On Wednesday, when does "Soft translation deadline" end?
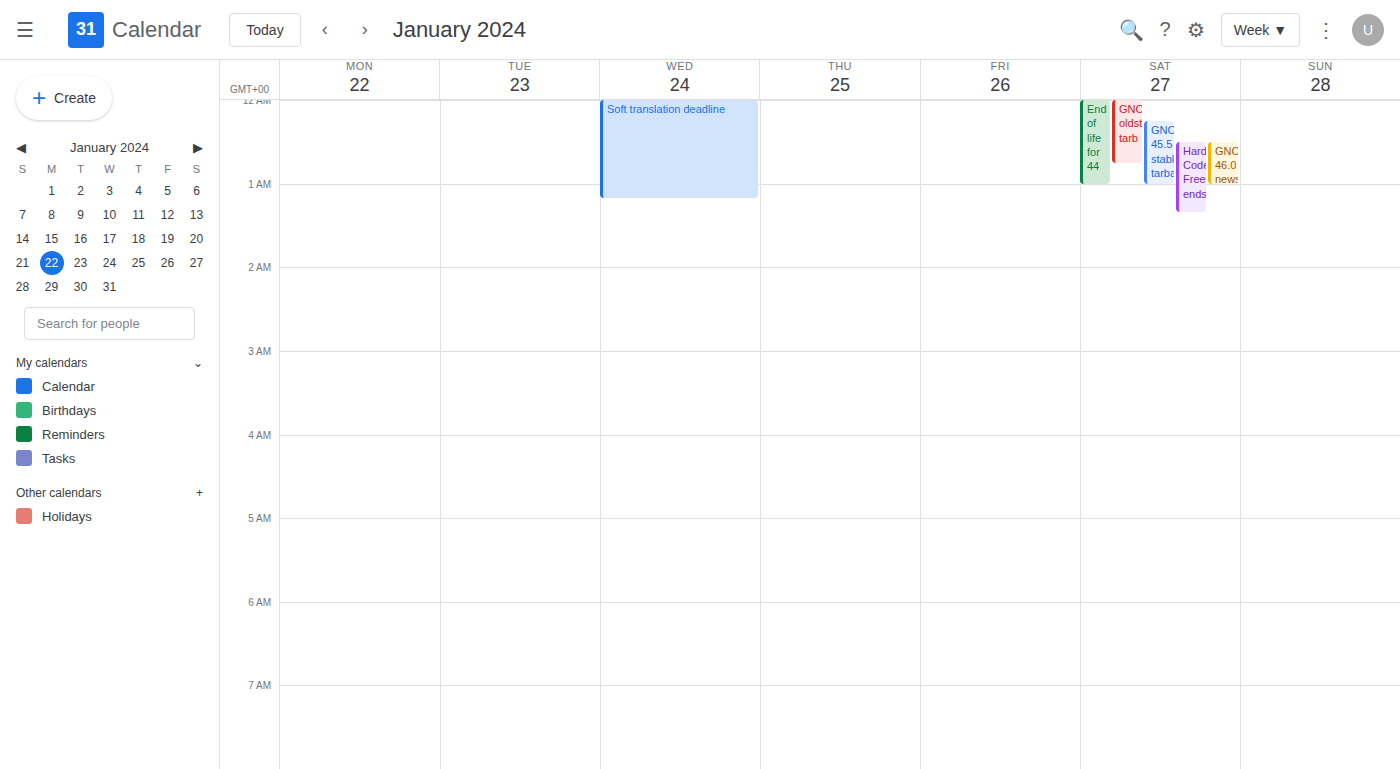
1:10 AM